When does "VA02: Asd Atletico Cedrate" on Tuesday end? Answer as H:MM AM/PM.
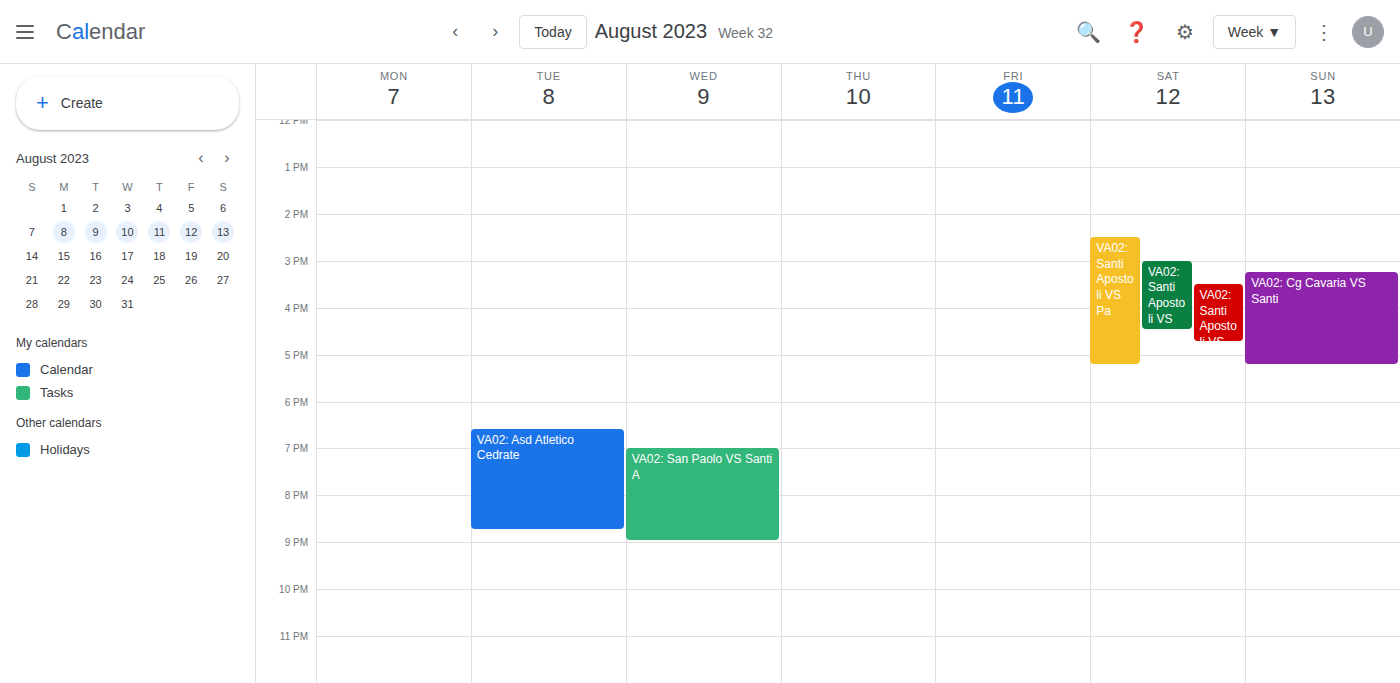
8:45 PM